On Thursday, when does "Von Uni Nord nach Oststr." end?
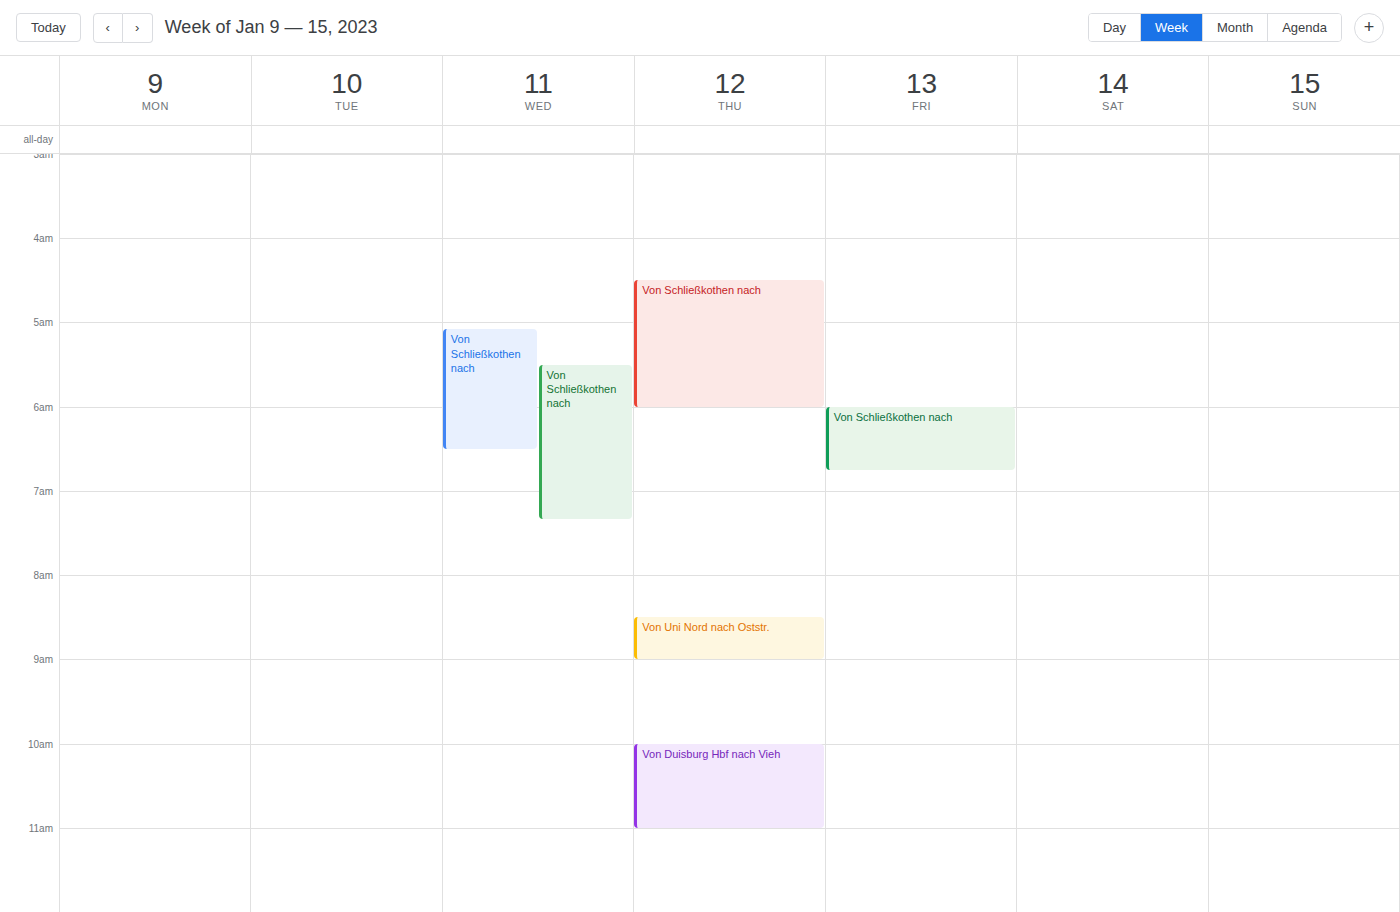
9:00 AM